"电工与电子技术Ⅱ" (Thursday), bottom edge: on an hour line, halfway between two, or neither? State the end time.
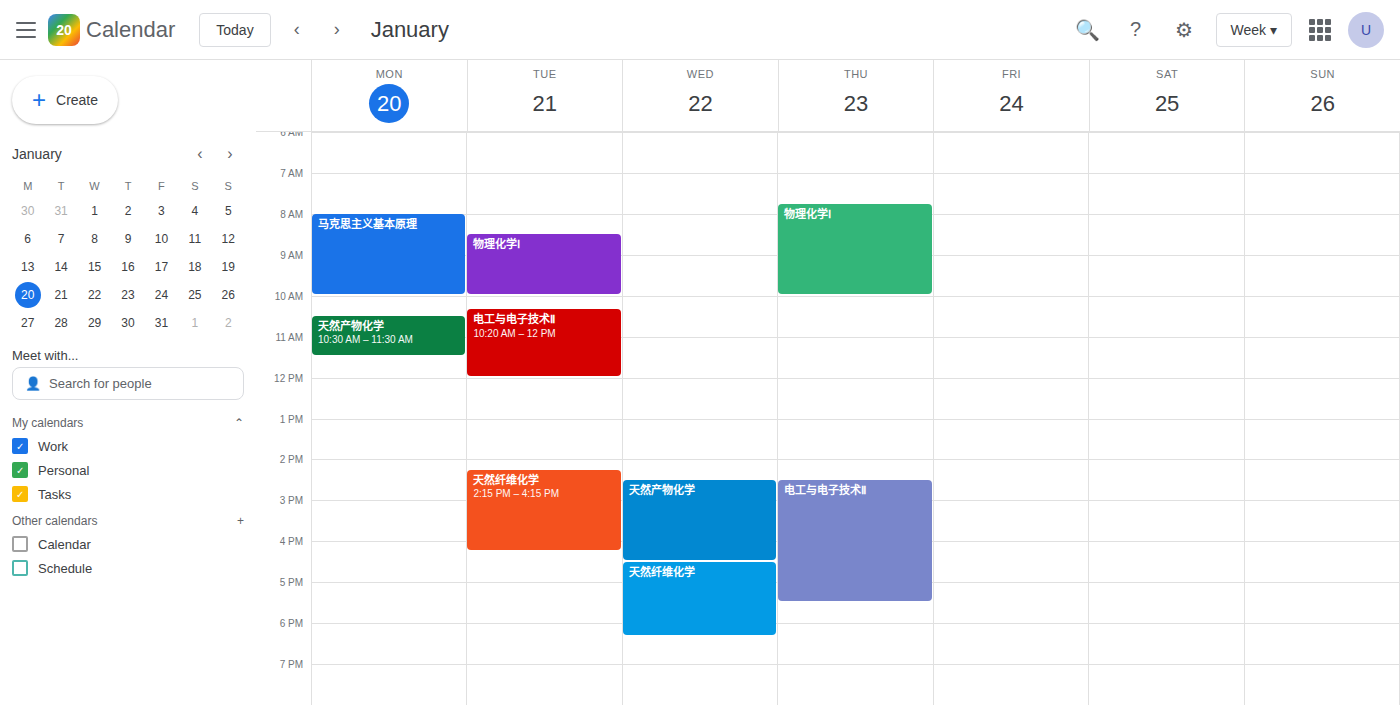
5:30 PM -- halfway between the 5 PM and 6 PM lines.